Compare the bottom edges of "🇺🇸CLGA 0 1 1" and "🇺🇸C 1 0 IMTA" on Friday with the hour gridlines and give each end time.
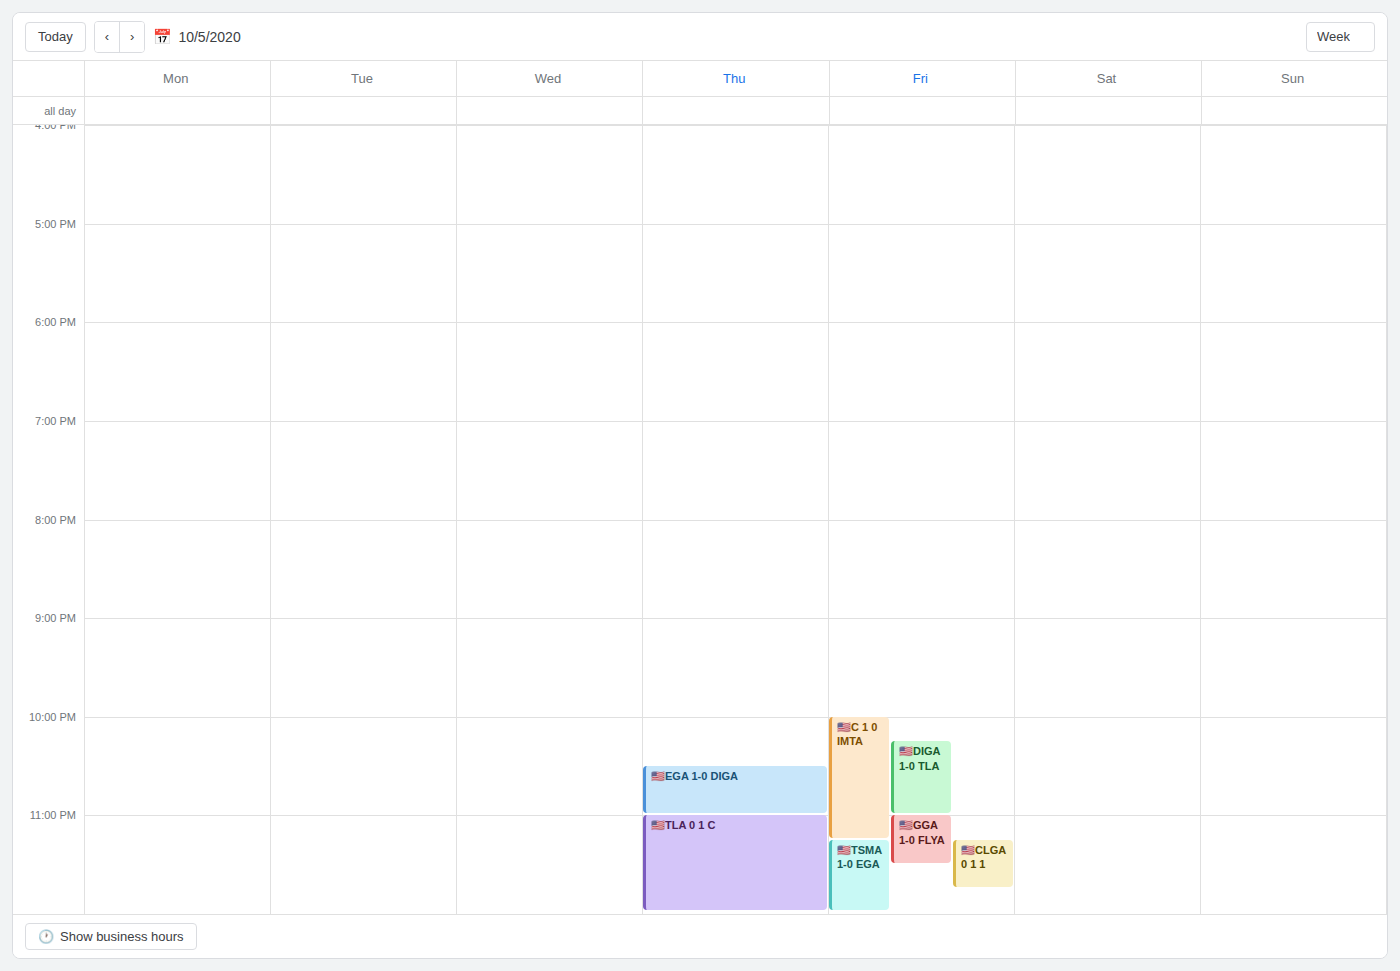
"🇺🇸CLGA 0 1 1": 11:45 PM, neither: three quarters of the way from the 11 PM line to the 12 AM line. "🇺🇸C 1 0 IMTA": 11:15 PM, neither: a quarter of the way from the 11 PM line to the 12 AM line.